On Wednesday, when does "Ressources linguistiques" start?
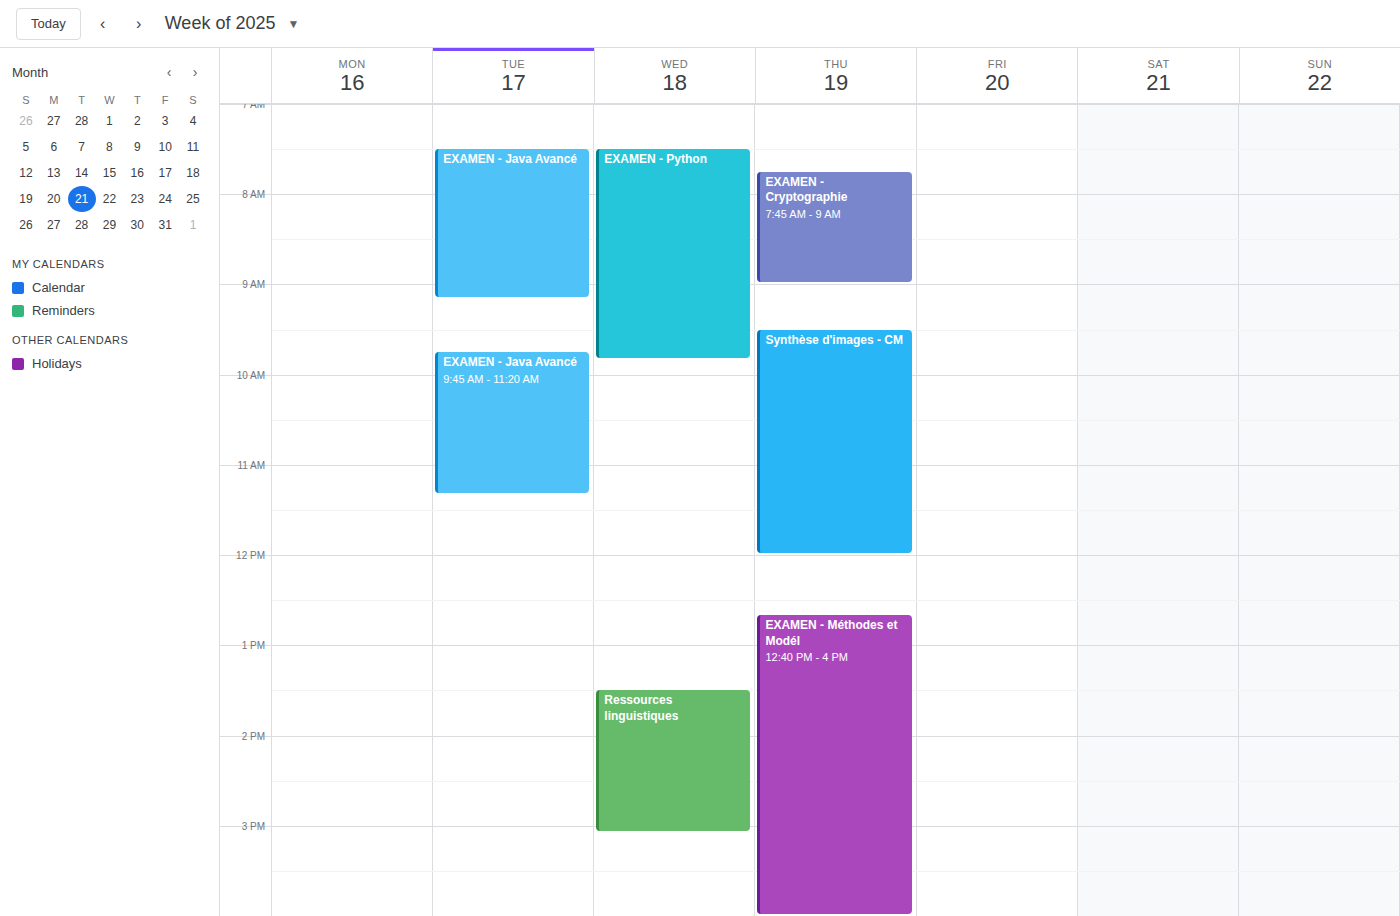
1:30 PM